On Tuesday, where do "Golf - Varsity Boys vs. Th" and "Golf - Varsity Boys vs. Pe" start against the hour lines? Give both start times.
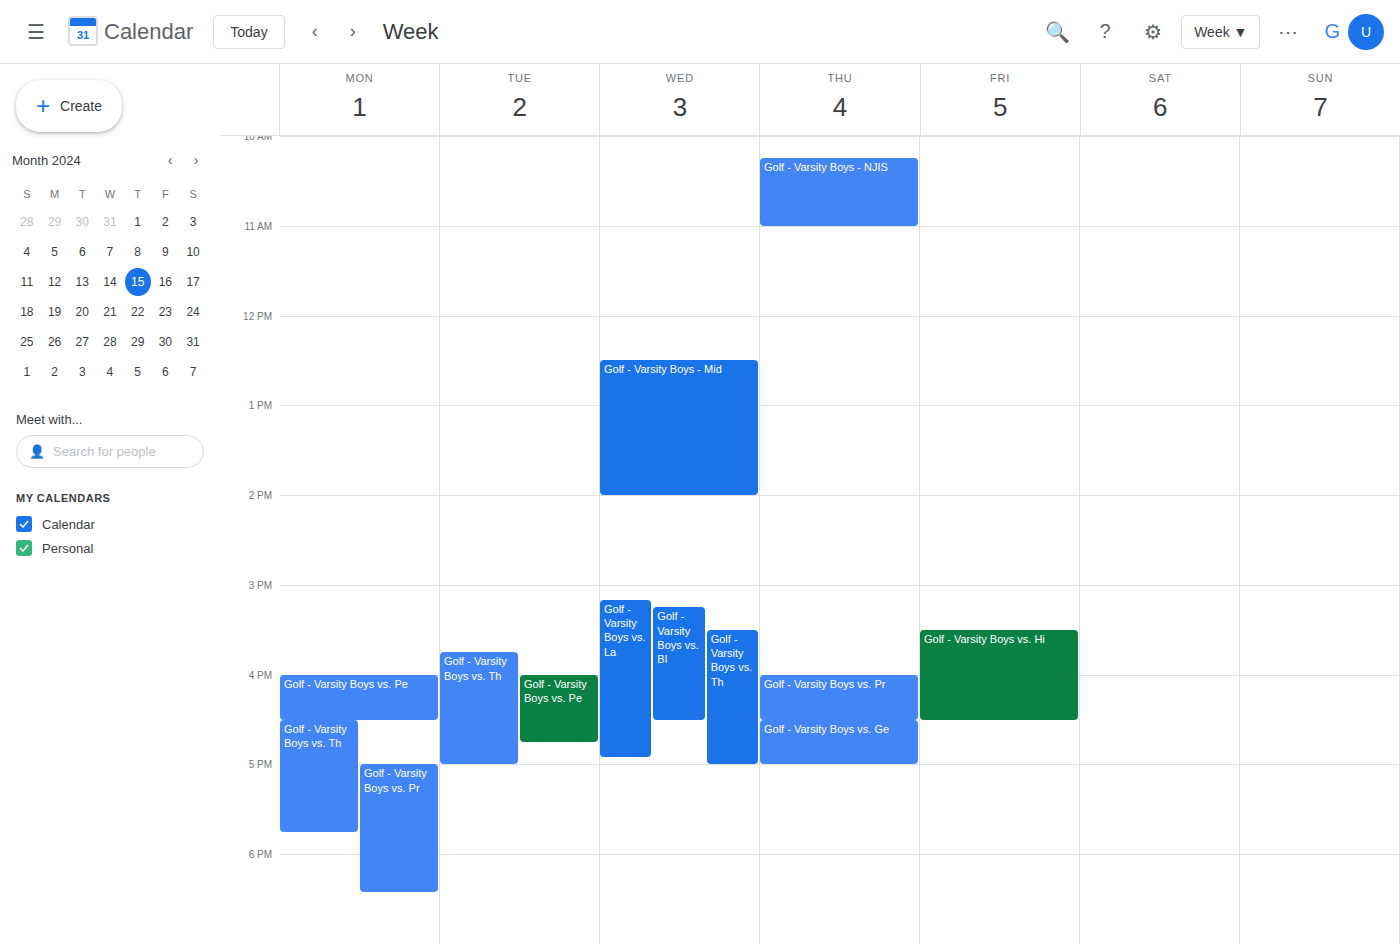
"Golf - Varsity Boys vs. Th": 3:45 PM, neither: three quarters of the way from the 3 PM line to the 4 PM line. "Golf - Varsity Boys vs. Pe": 4:00 PM, exactly on the 4 PM line.